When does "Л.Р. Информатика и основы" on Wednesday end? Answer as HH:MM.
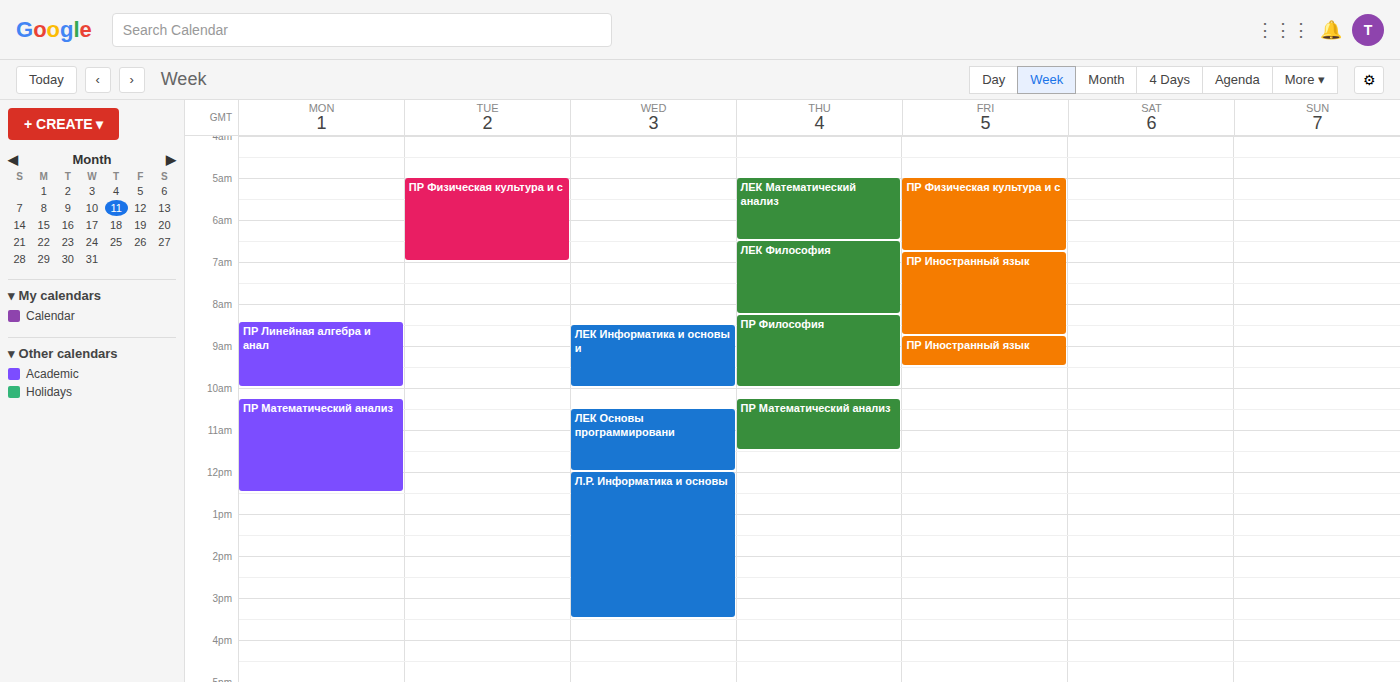
15:30